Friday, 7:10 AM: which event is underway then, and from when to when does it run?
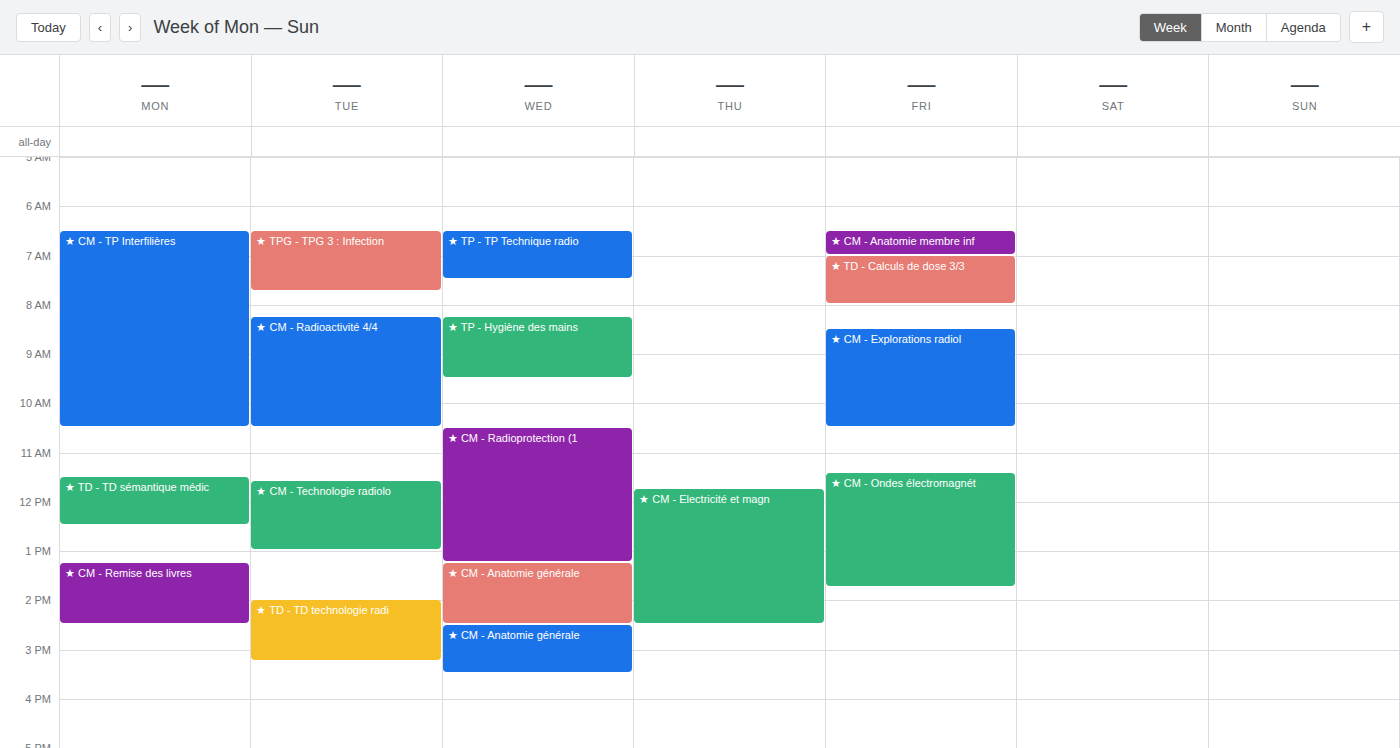
"★ TD - Calculs de dose 3/3", 7:00 AM to 8:00 AM